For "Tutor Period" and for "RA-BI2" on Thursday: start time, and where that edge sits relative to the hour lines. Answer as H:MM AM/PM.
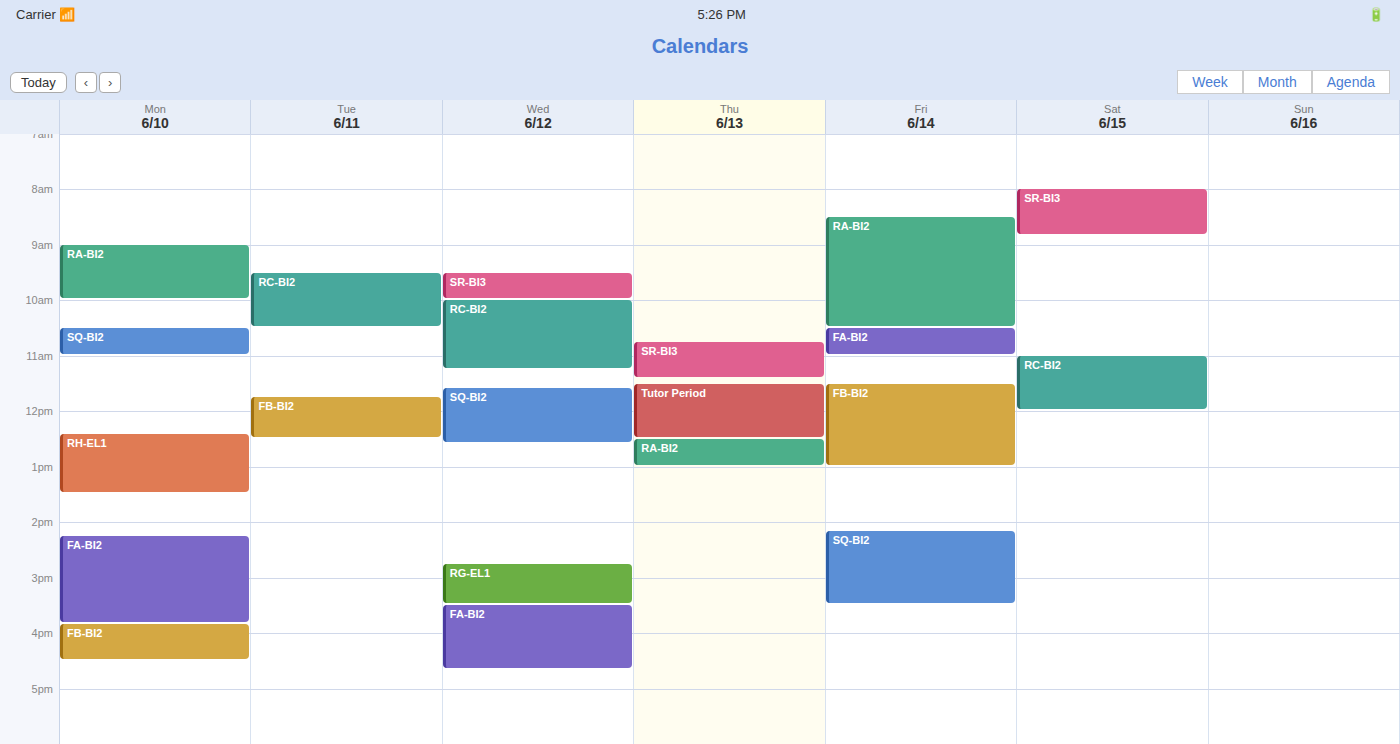
"Tutor Period": 11:30 AM, halfway between the 11 AM and 12 PM lines. "RA-BI2": 12:30 PM, halfway between the 12 PM and 1 PM lines.